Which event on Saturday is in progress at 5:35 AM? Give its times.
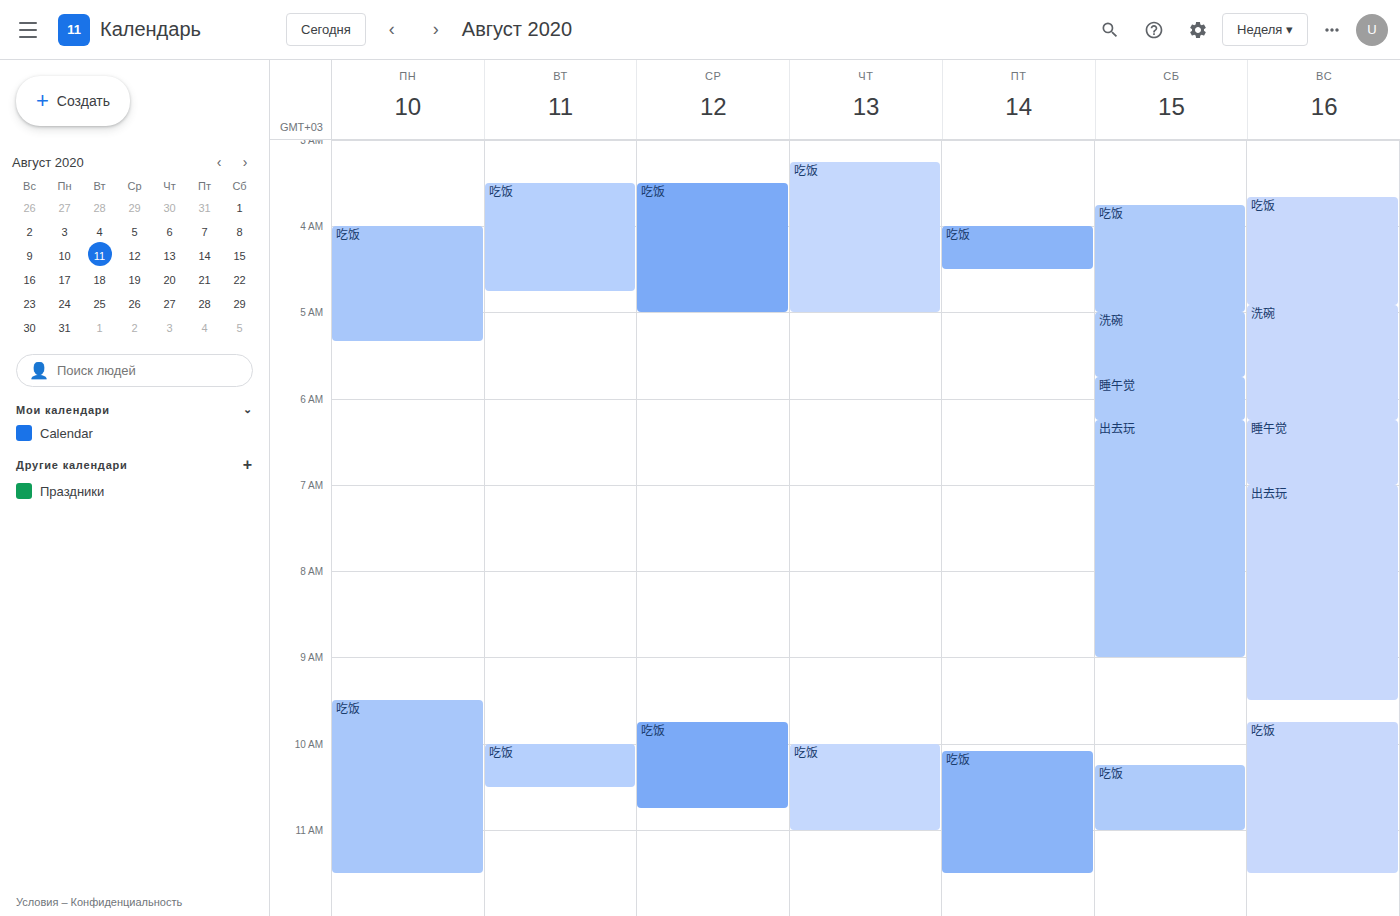
"洗碗", 5:00 AM to 5:45 AM